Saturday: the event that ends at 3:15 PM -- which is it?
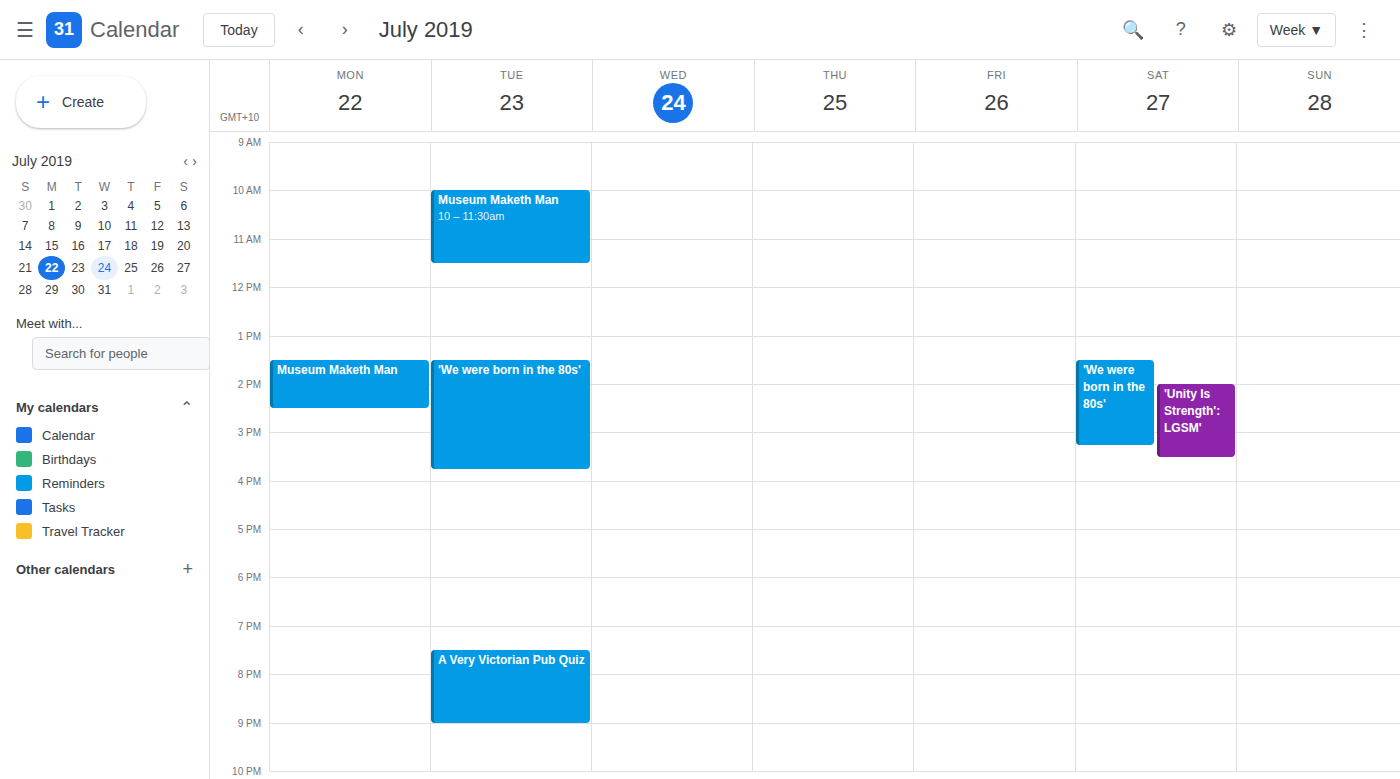
"'We were born in the 80s'"